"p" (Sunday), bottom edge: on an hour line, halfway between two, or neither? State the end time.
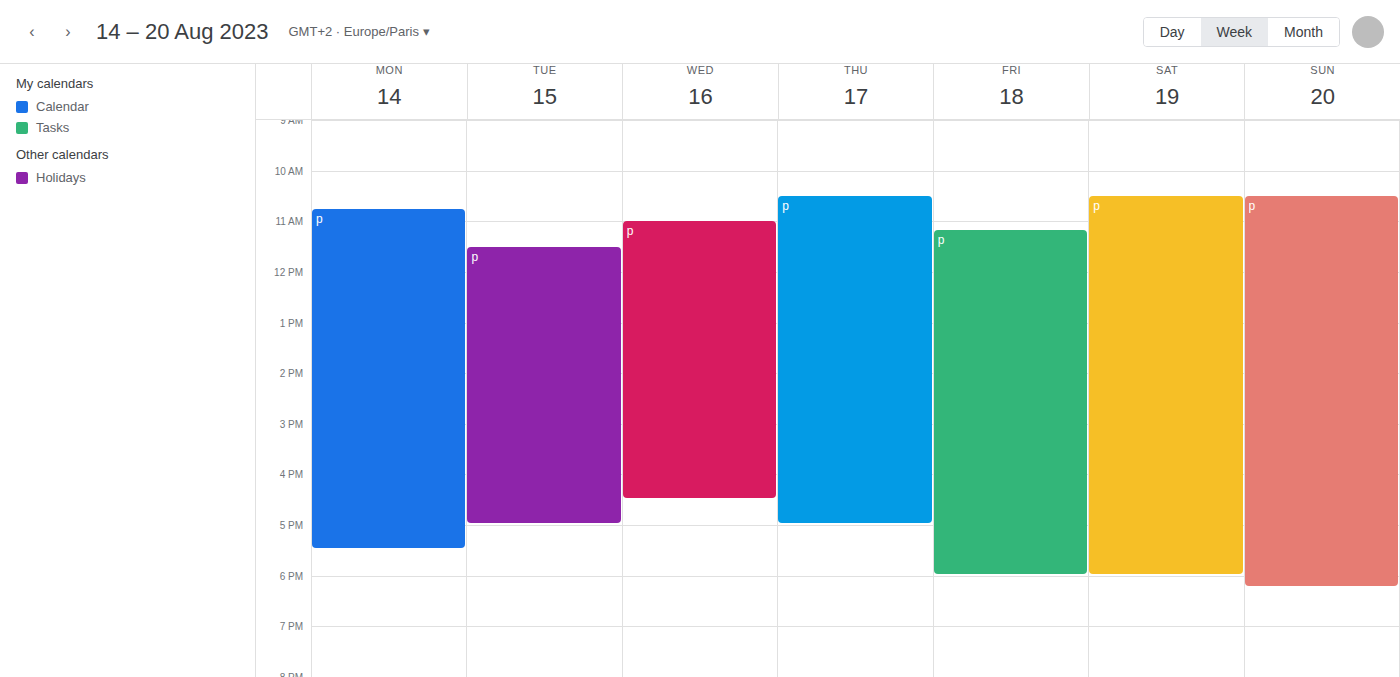
6:15 PM -- neither: a quarter of the way from the 6 PM line to the 7 PM line.